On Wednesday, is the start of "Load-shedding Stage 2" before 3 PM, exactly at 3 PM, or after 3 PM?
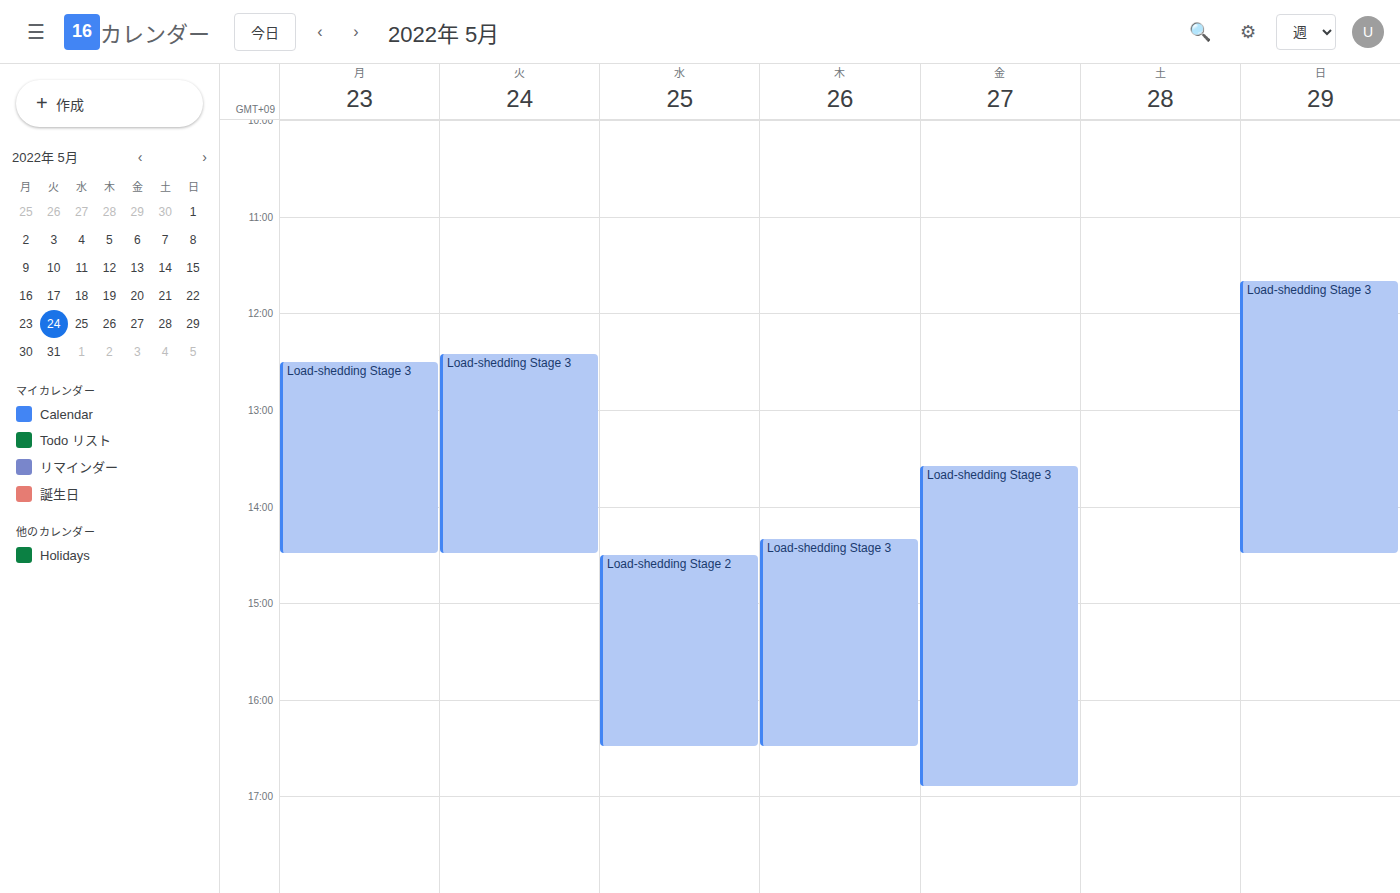
2:30 PM -- before 3 PM, 30 minutes above the 3 PM line.